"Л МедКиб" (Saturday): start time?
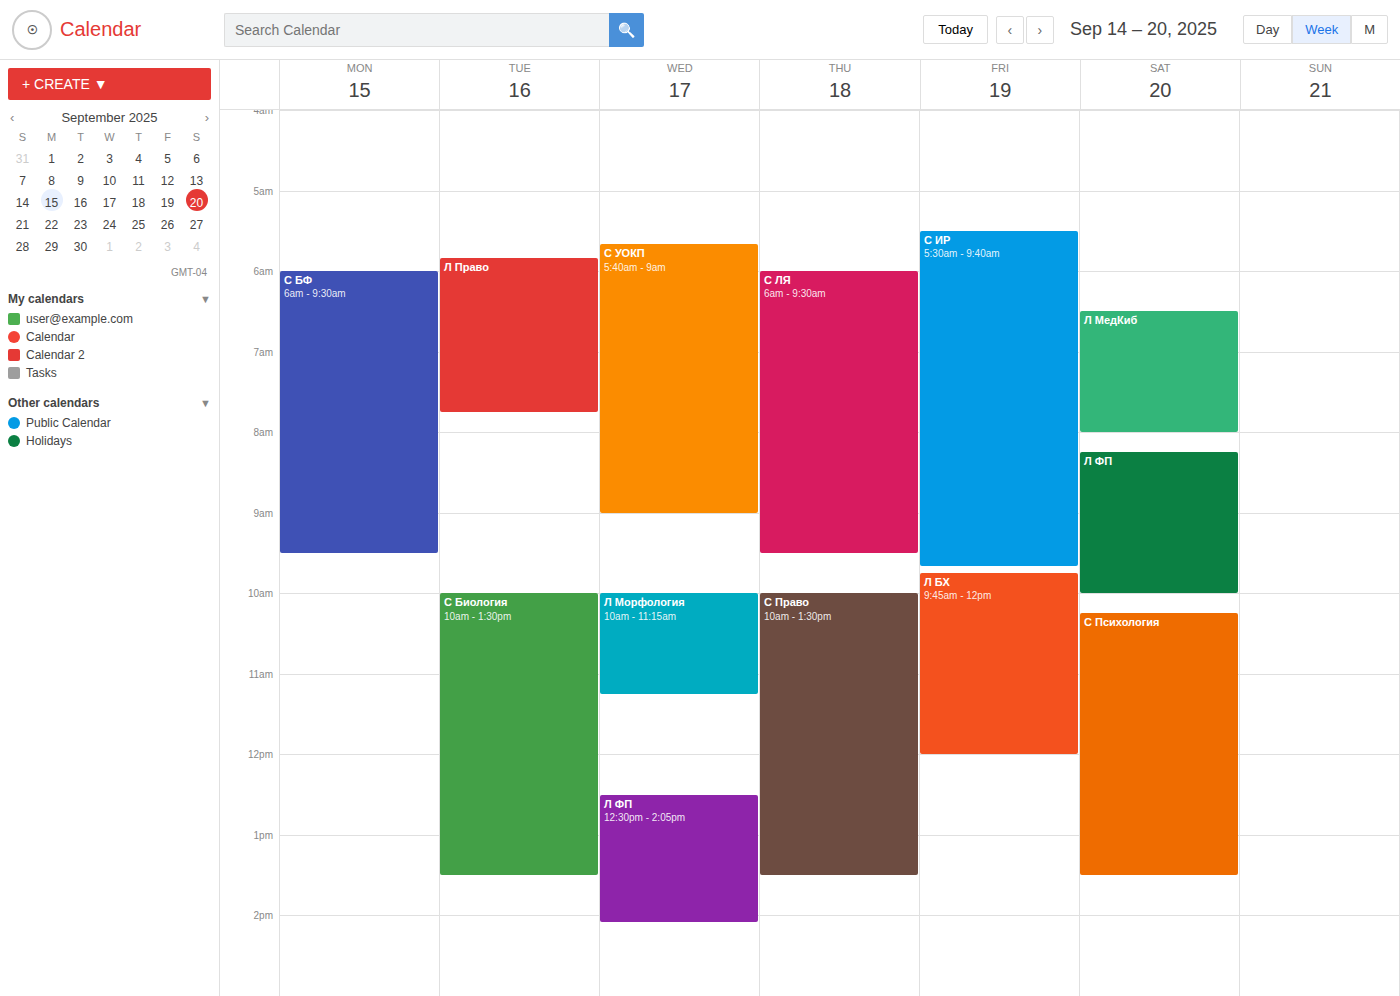
6:30 AM